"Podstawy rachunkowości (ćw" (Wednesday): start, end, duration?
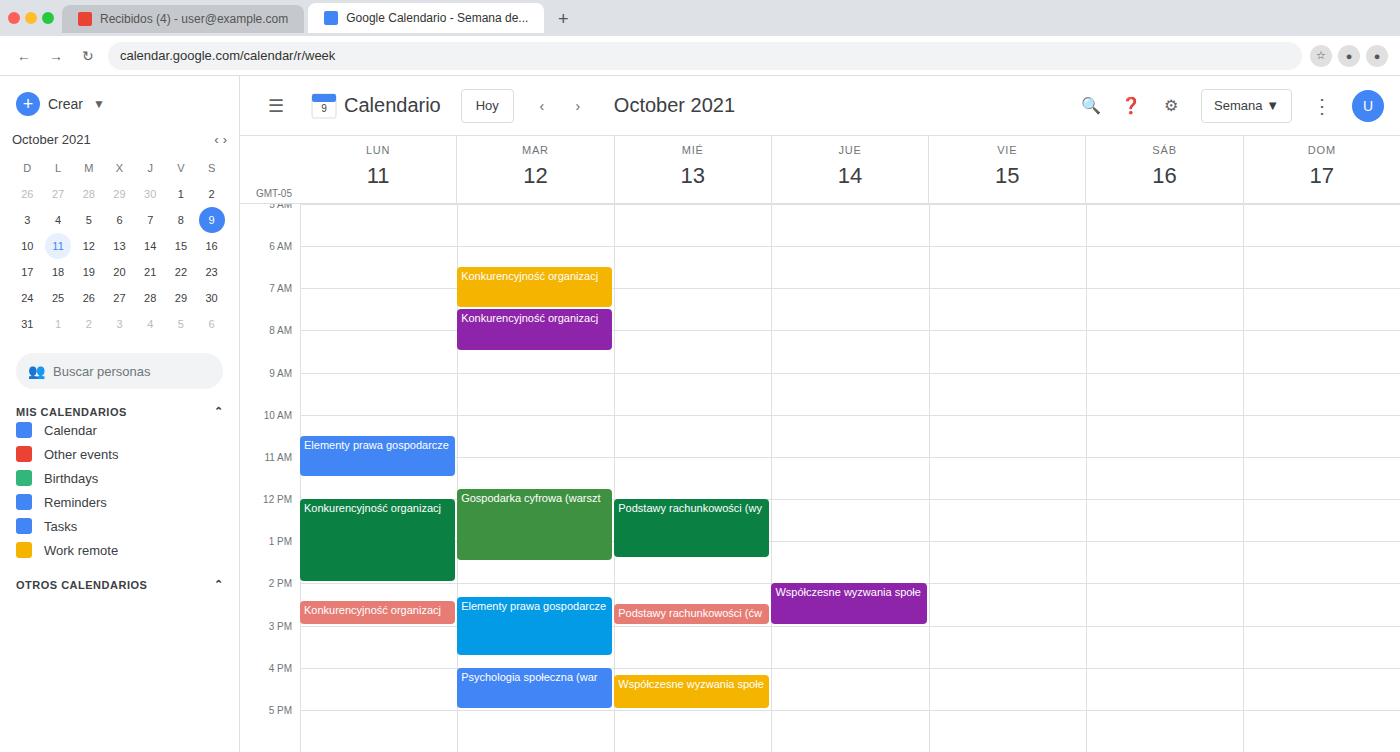
2:30 PM to 3:00 PM, 30 minutes